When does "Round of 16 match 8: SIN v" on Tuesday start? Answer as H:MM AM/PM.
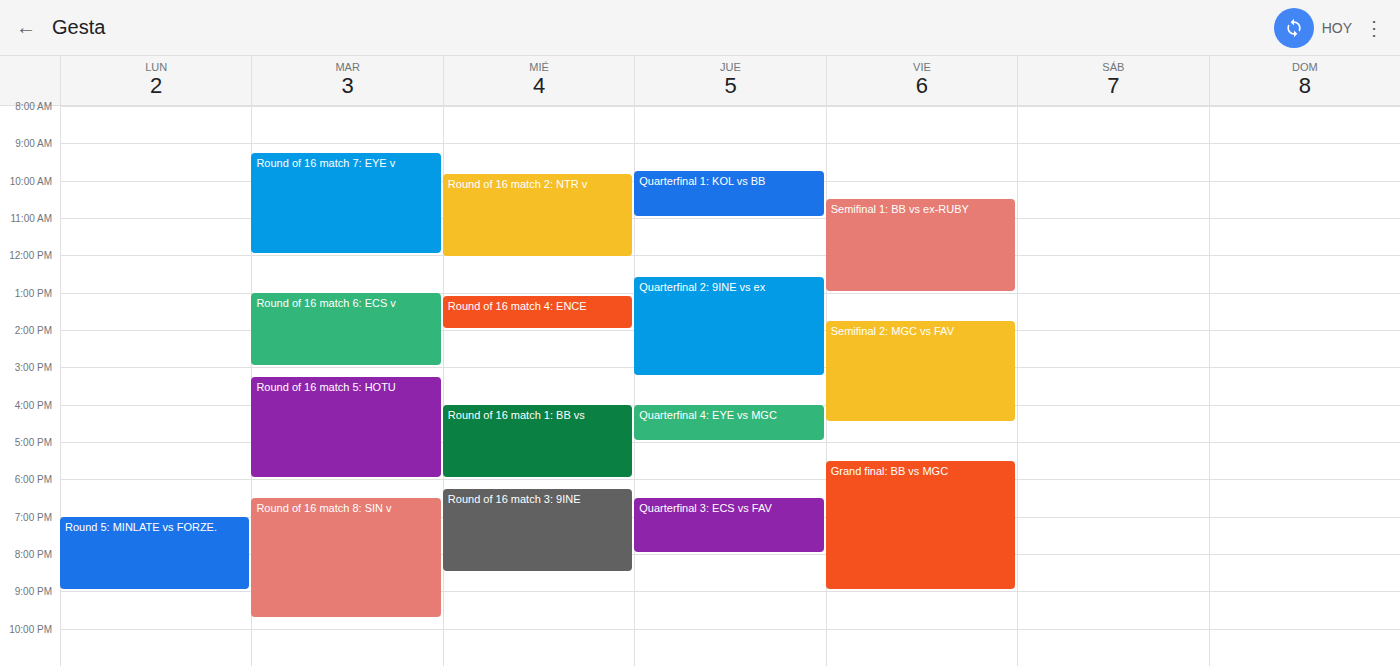
6:30 PM